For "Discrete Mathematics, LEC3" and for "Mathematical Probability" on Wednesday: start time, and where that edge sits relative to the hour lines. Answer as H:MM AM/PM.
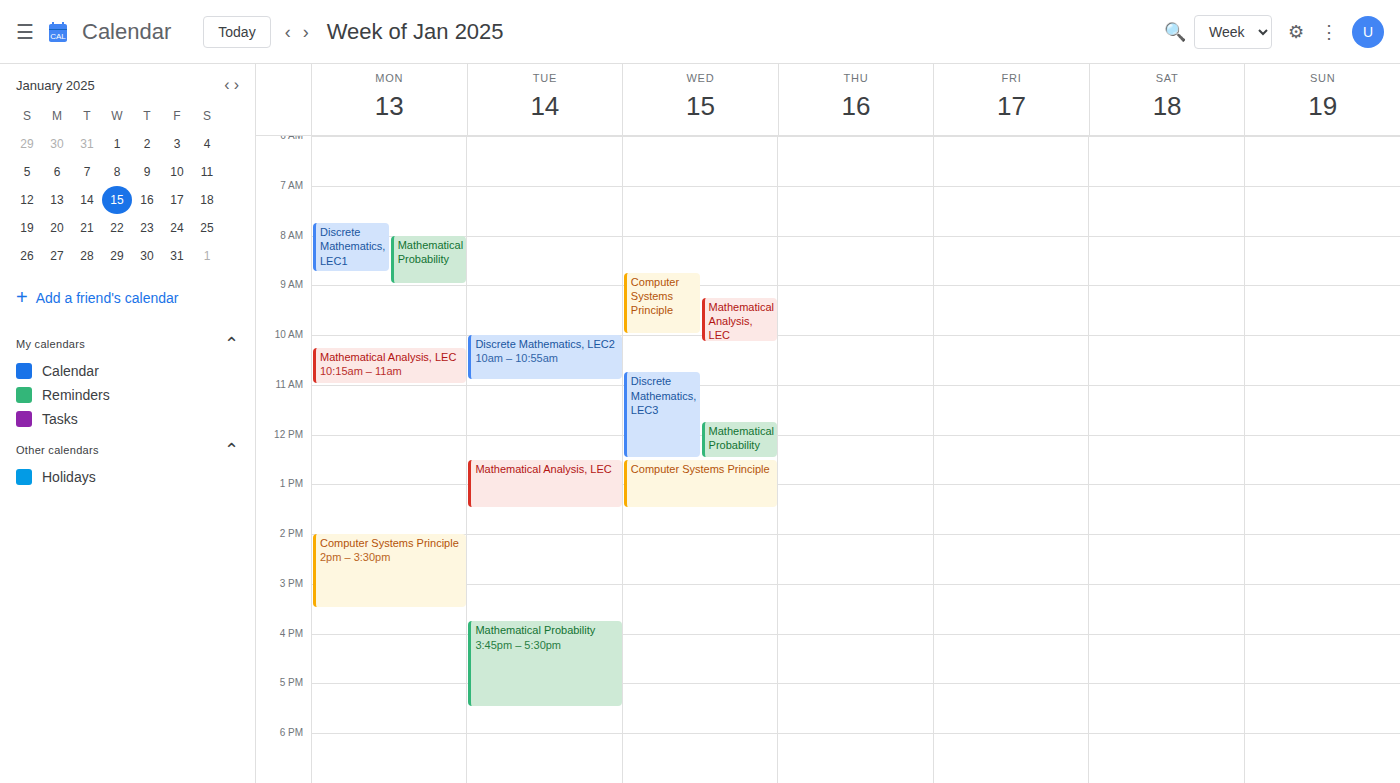
"Discrete Mathematics, LEC3": 10:45 AM, neither: three quarters of the way from the 10 AM line to the 11 AM line. "Mathematical Probability": 11:45 AM, neither: three quarters of the way from the 11 AM line to the 12 PM line.